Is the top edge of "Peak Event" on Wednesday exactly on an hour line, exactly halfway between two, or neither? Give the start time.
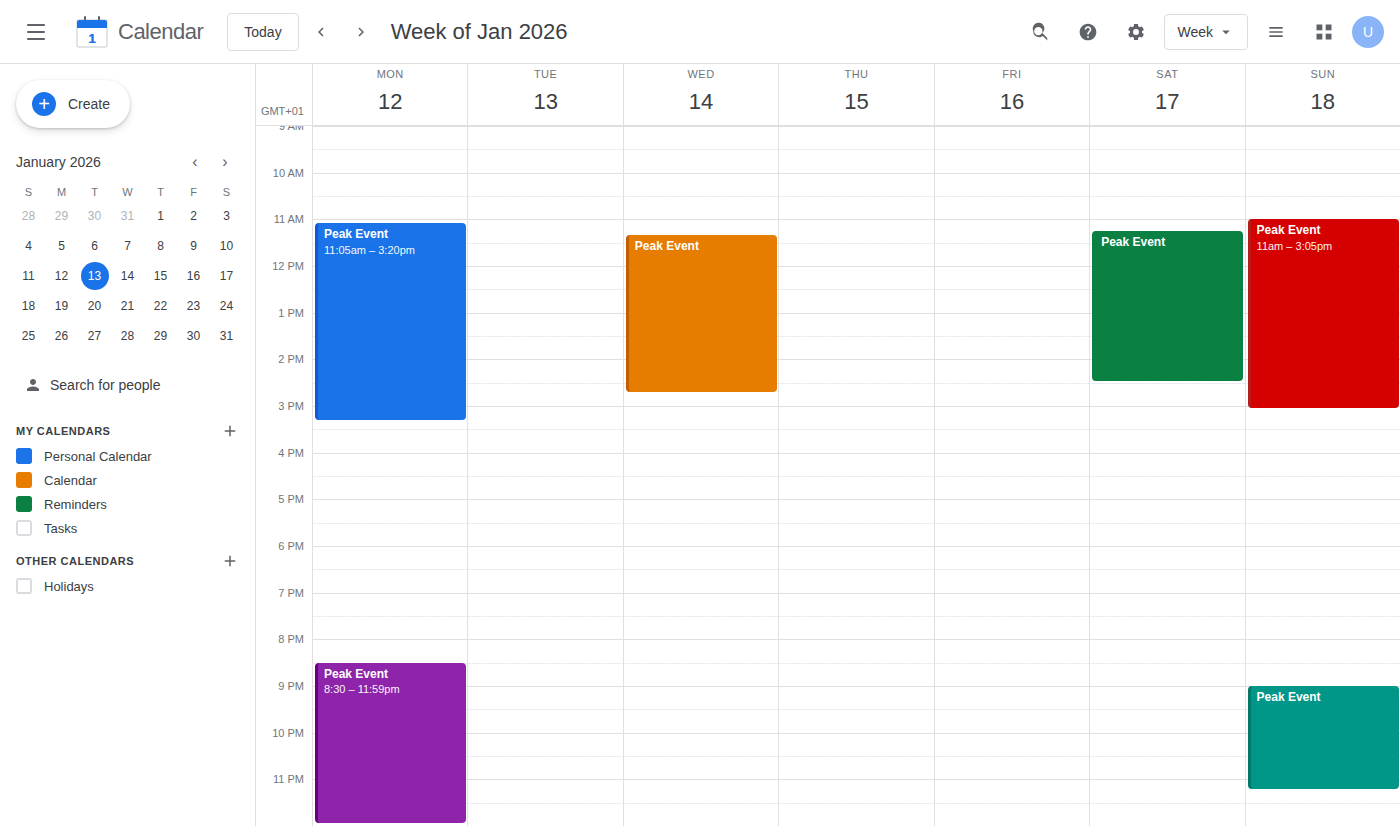
11:20 AM -- neither: 20 minutes below the 11 AM line and 40 minutes above the 12 PM line.